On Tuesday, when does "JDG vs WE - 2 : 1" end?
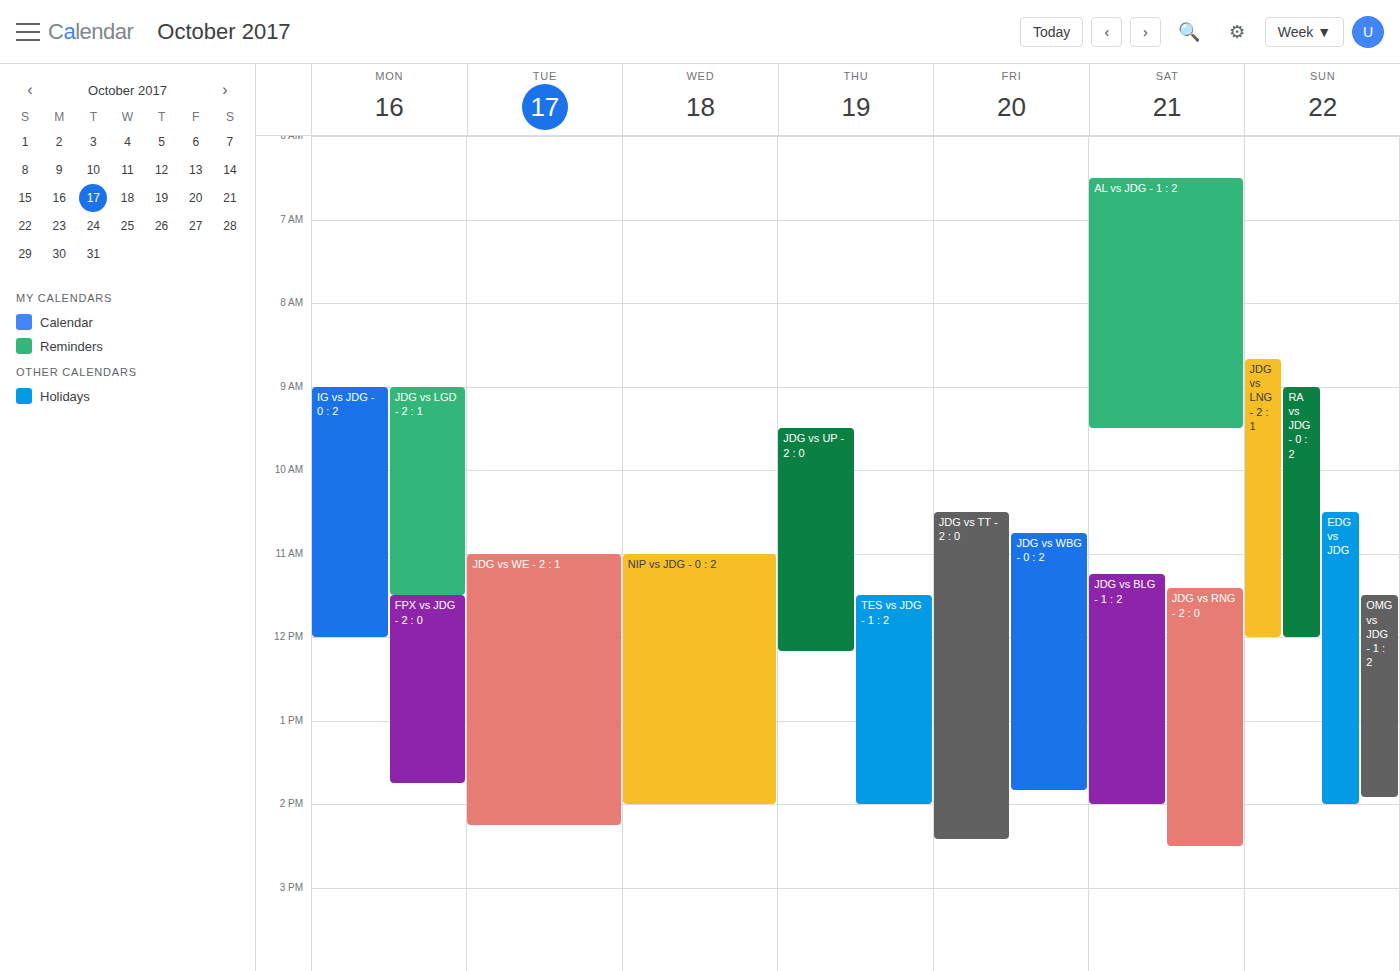
2:15 PM